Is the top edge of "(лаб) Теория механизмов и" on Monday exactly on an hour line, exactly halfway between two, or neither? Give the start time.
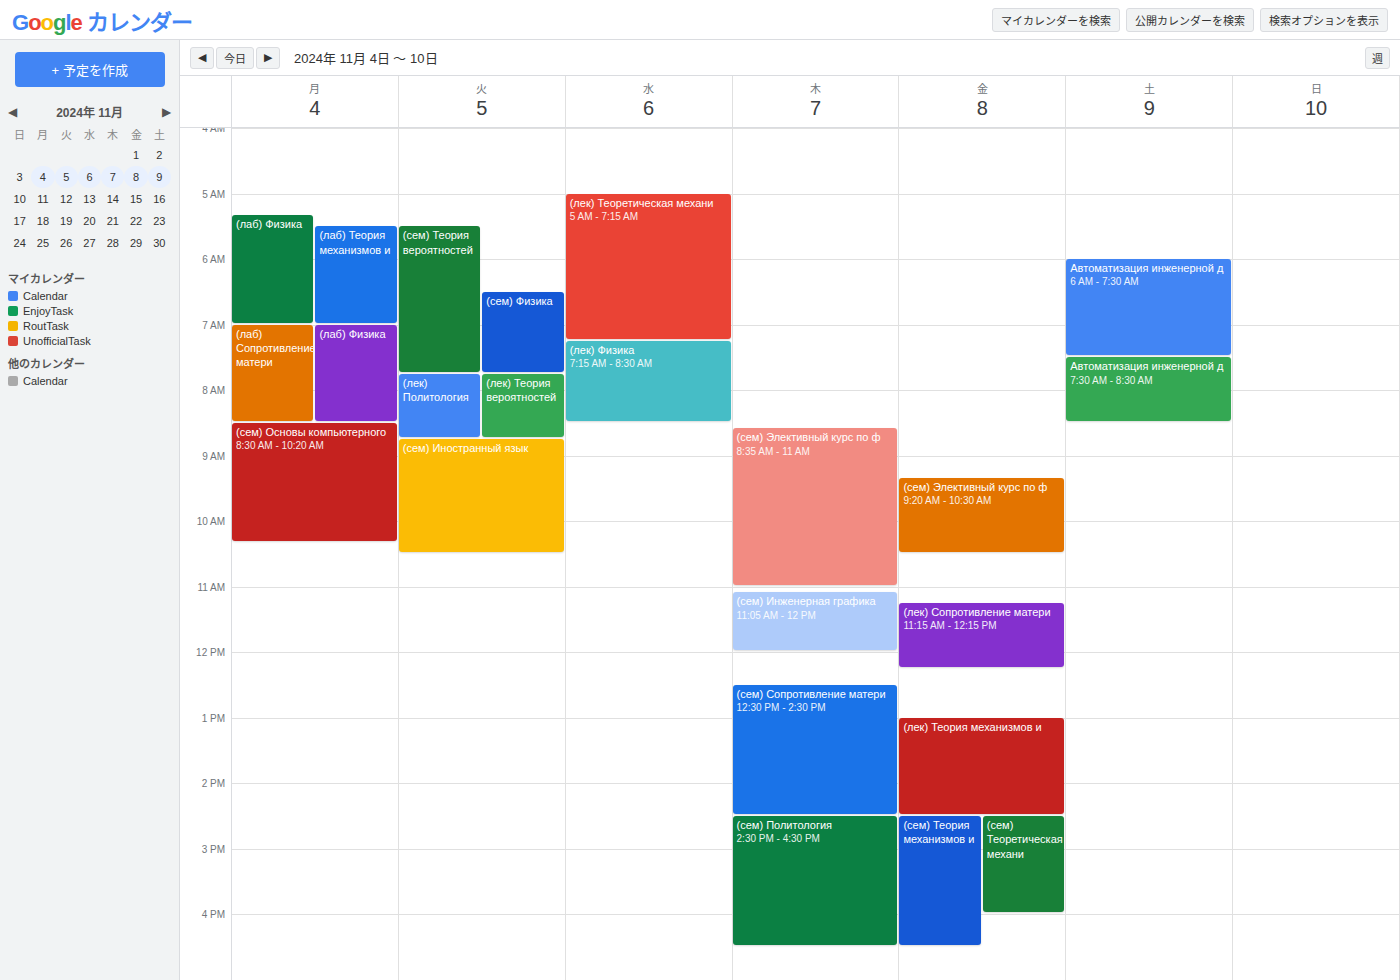
5:30 AM -- halfway between the 5 AM and 6 AM lines.